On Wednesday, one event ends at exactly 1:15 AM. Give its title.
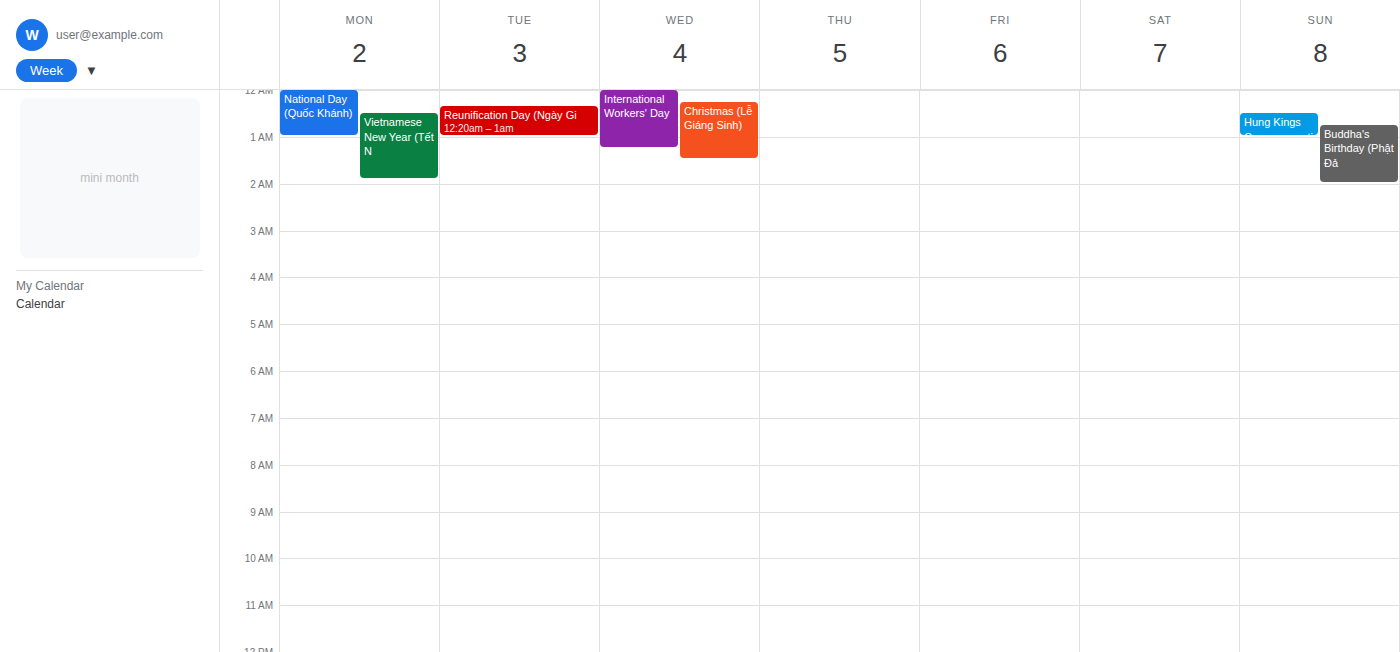
"International Workers' Day"